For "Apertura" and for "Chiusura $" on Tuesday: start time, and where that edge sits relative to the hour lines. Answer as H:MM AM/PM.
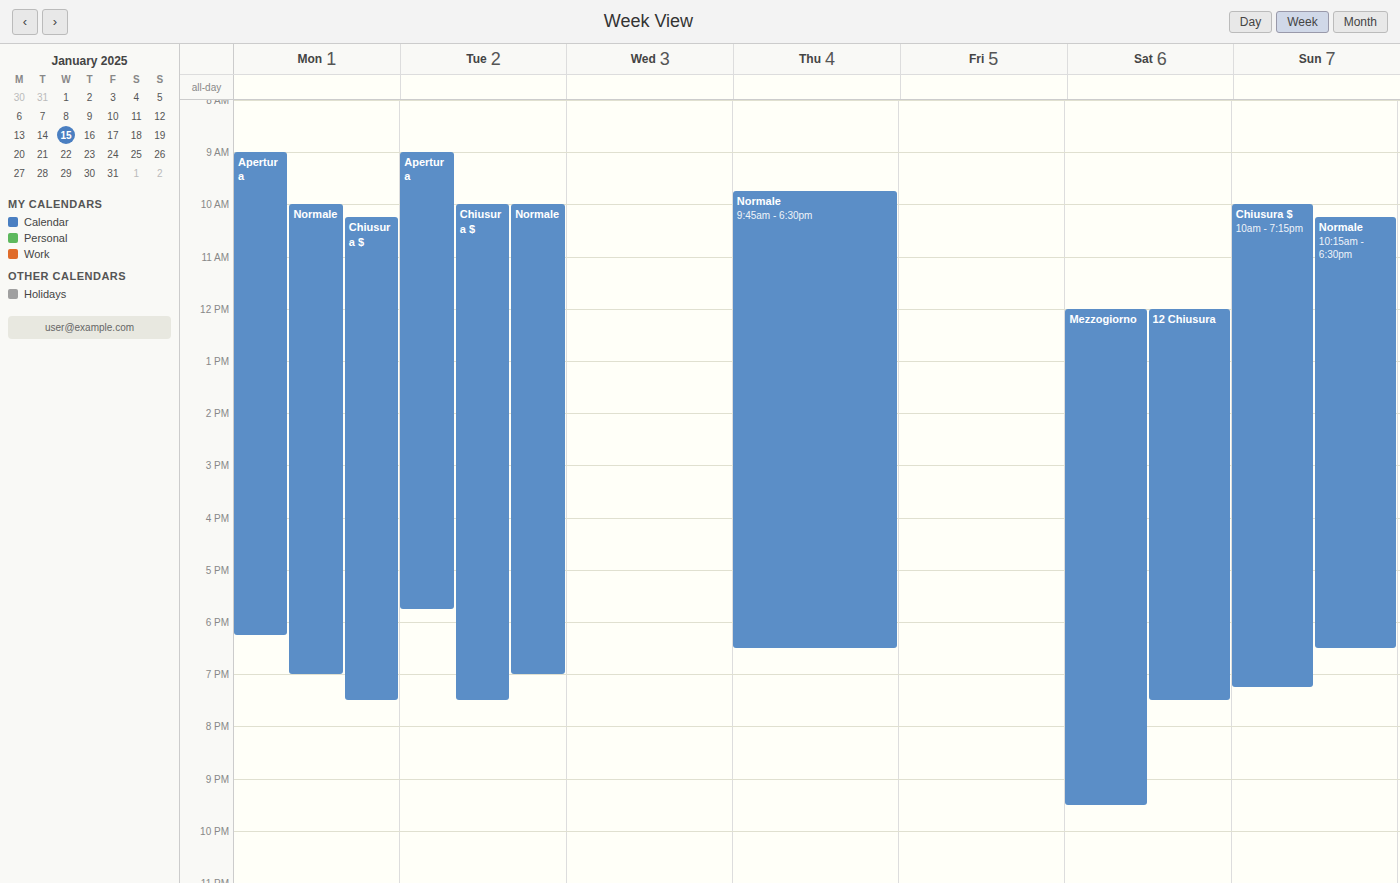
"Apertura": 9:00 AM, exactly on the 9 AM line. "Chiusura $": 10:00 AM, exactly on the 10 AM line.